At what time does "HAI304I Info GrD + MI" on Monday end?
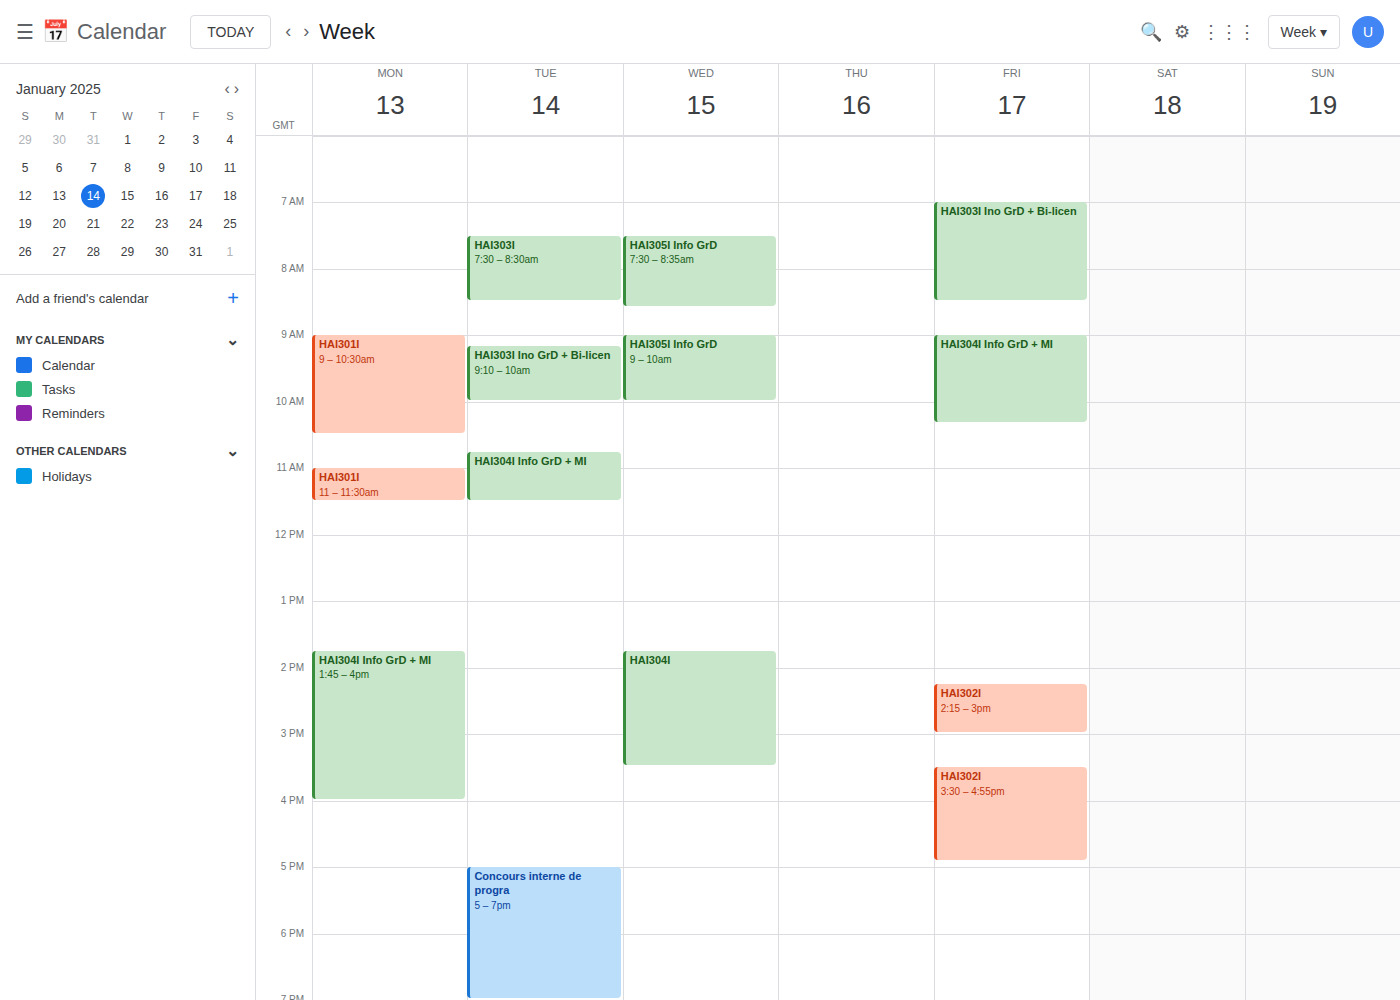
4:00 PM